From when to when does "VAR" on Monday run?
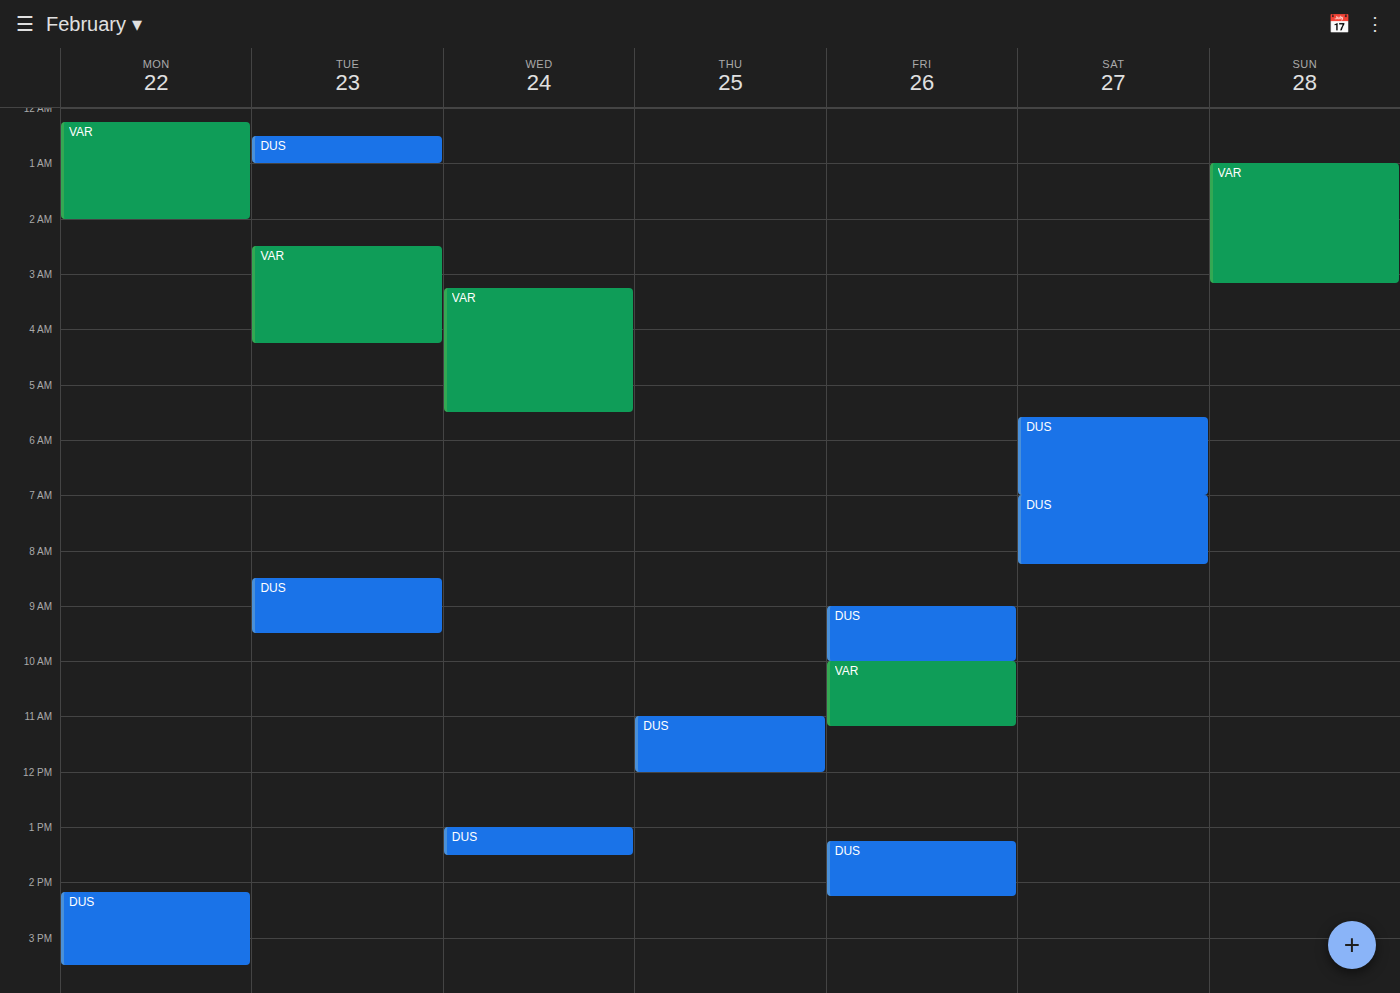
12:15 AM to 2:00 AM